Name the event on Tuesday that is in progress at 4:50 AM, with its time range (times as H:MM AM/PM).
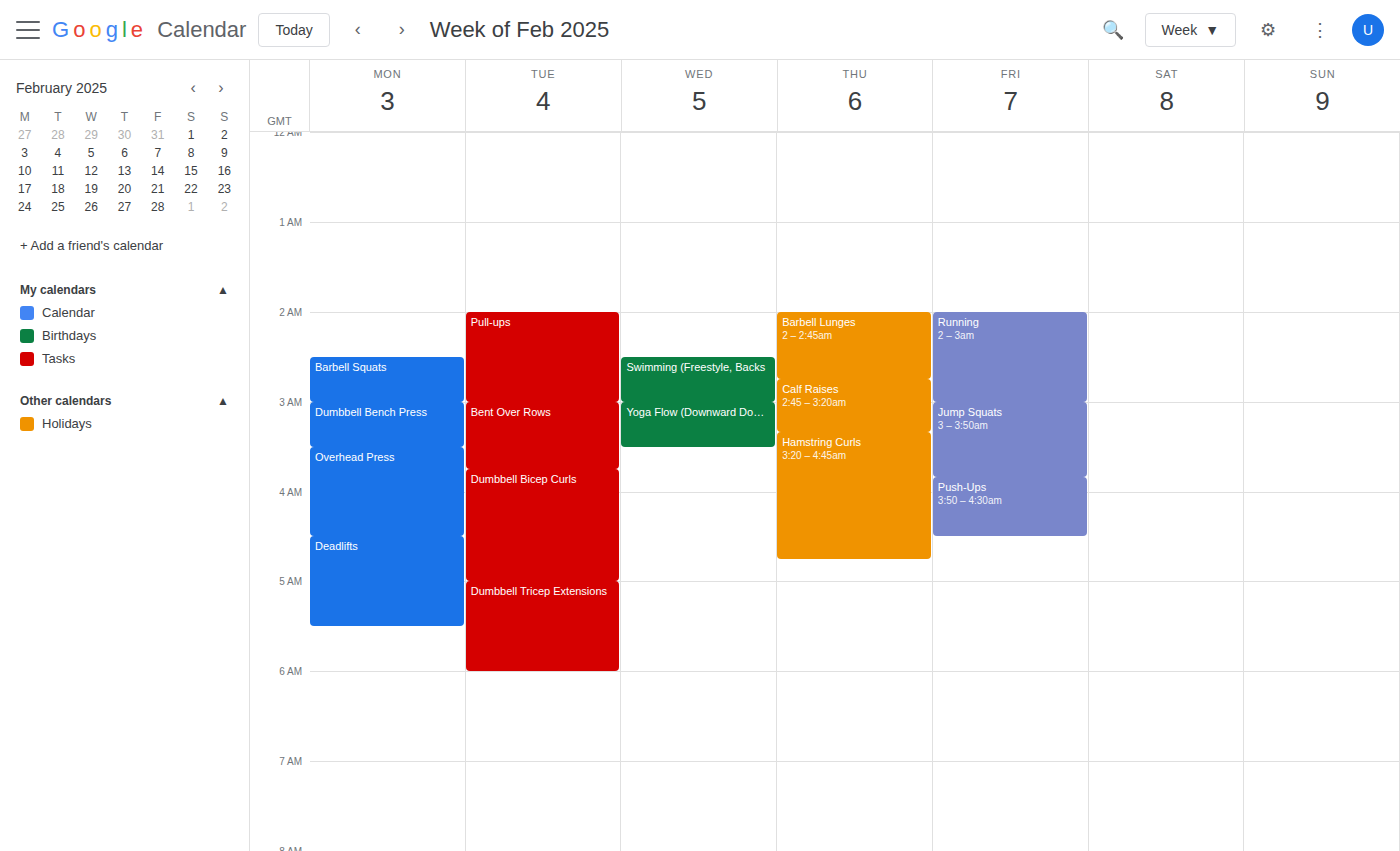
"Dumbbell Bicep Curls", 3:45 AM to 5:00 AM